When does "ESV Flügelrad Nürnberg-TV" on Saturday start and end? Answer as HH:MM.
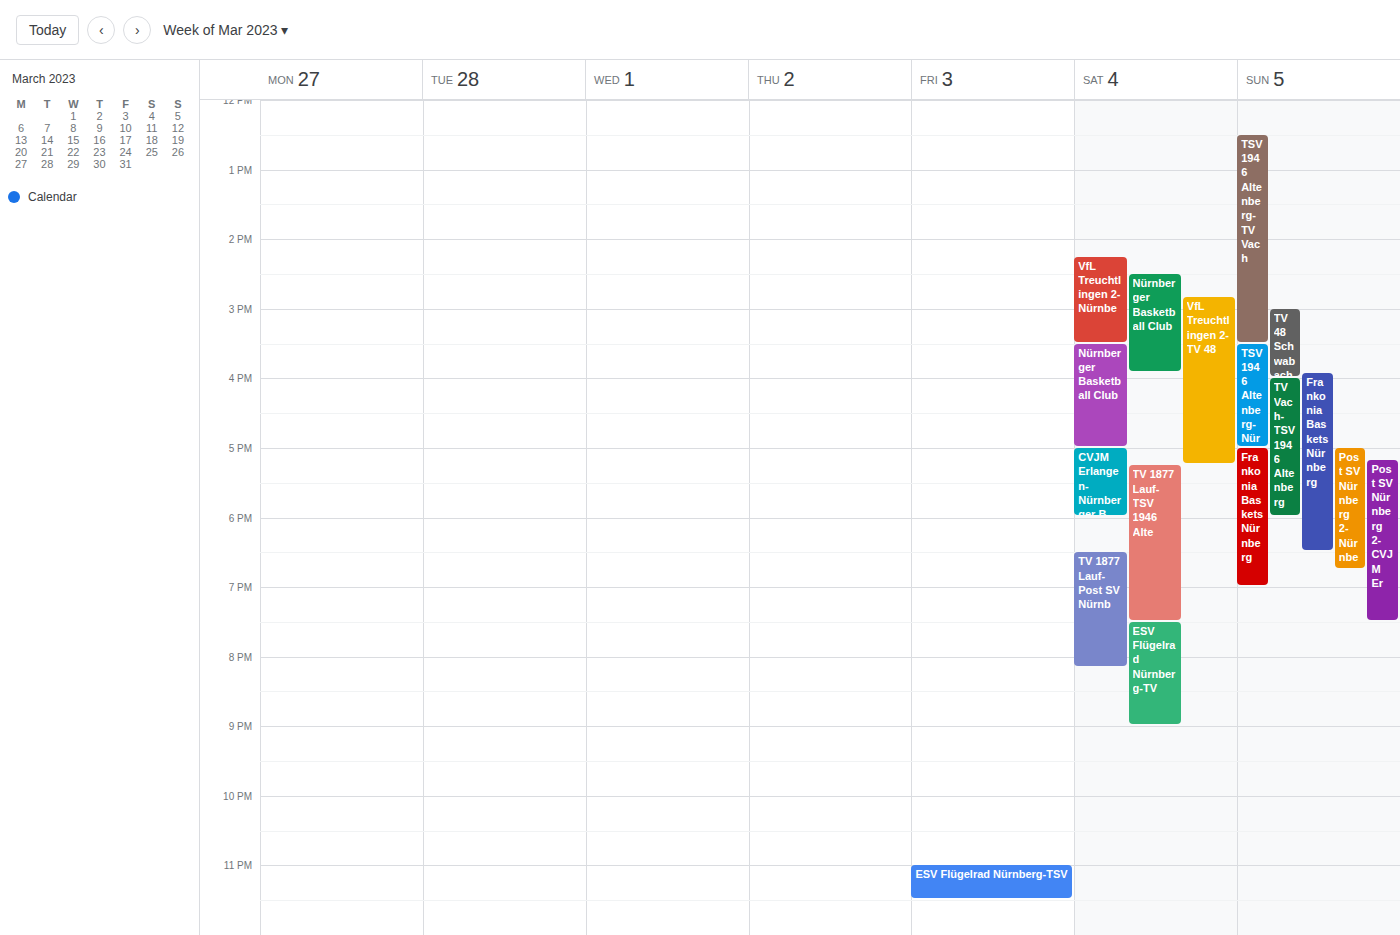
19:30 to 21:00